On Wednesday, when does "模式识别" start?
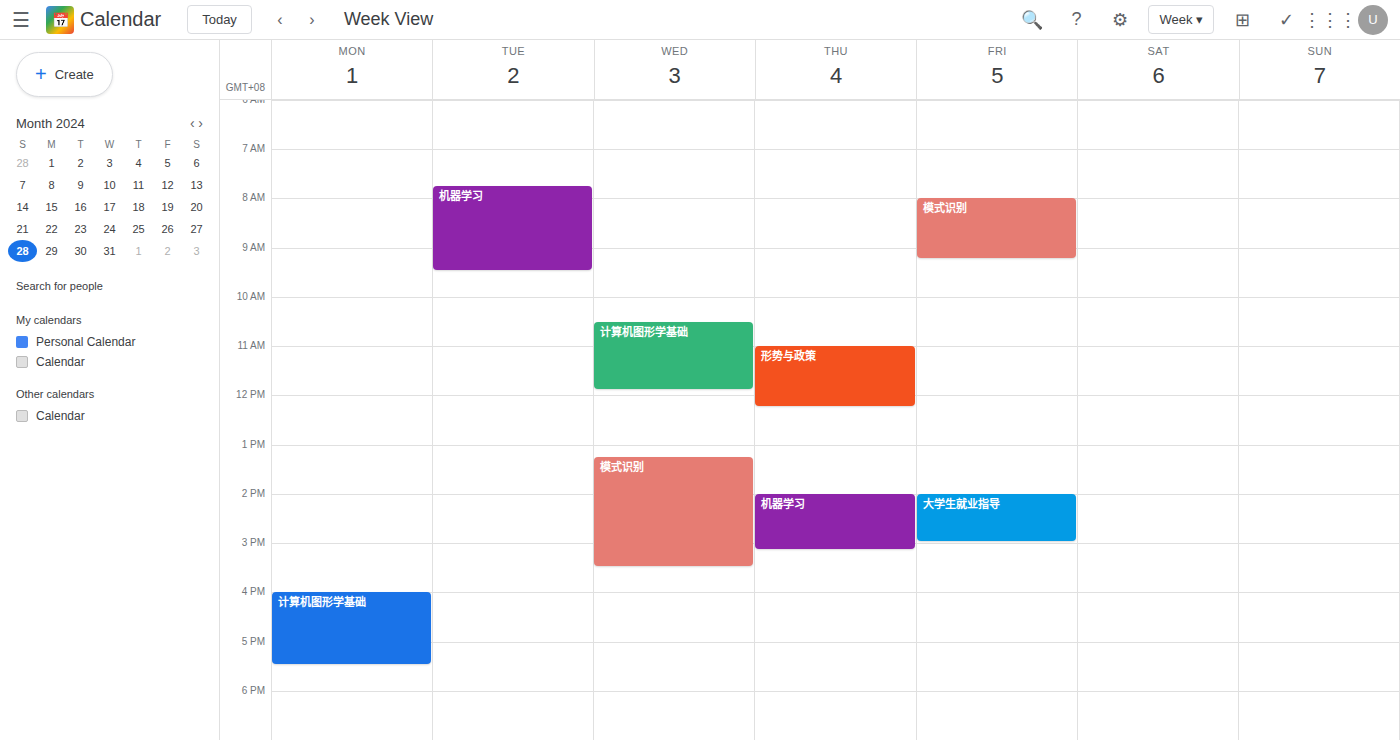
13:15